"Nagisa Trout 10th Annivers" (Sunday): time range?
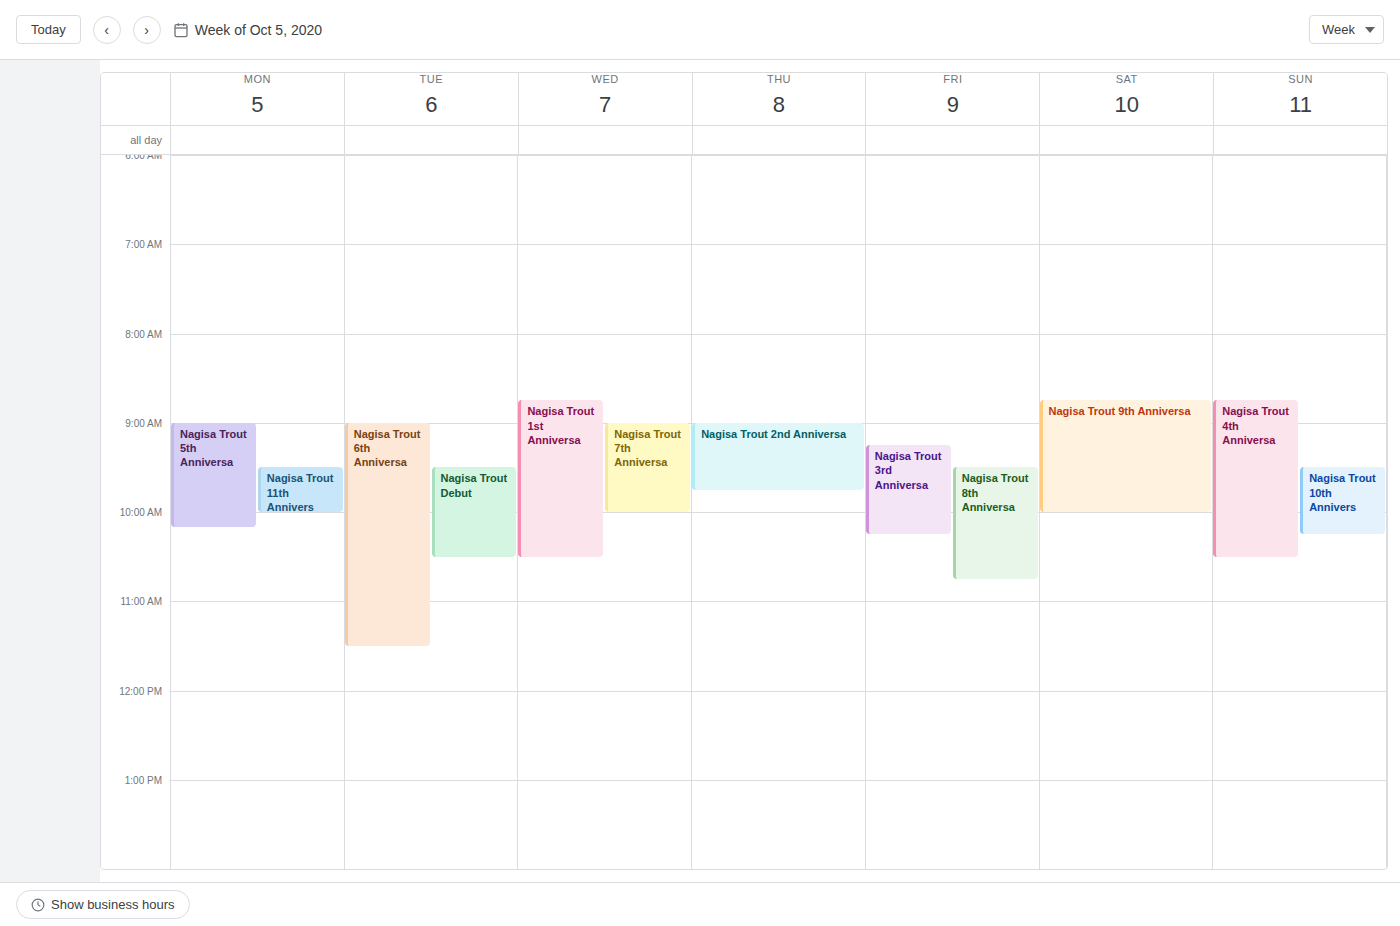
9:30 AM to 10:15 AM